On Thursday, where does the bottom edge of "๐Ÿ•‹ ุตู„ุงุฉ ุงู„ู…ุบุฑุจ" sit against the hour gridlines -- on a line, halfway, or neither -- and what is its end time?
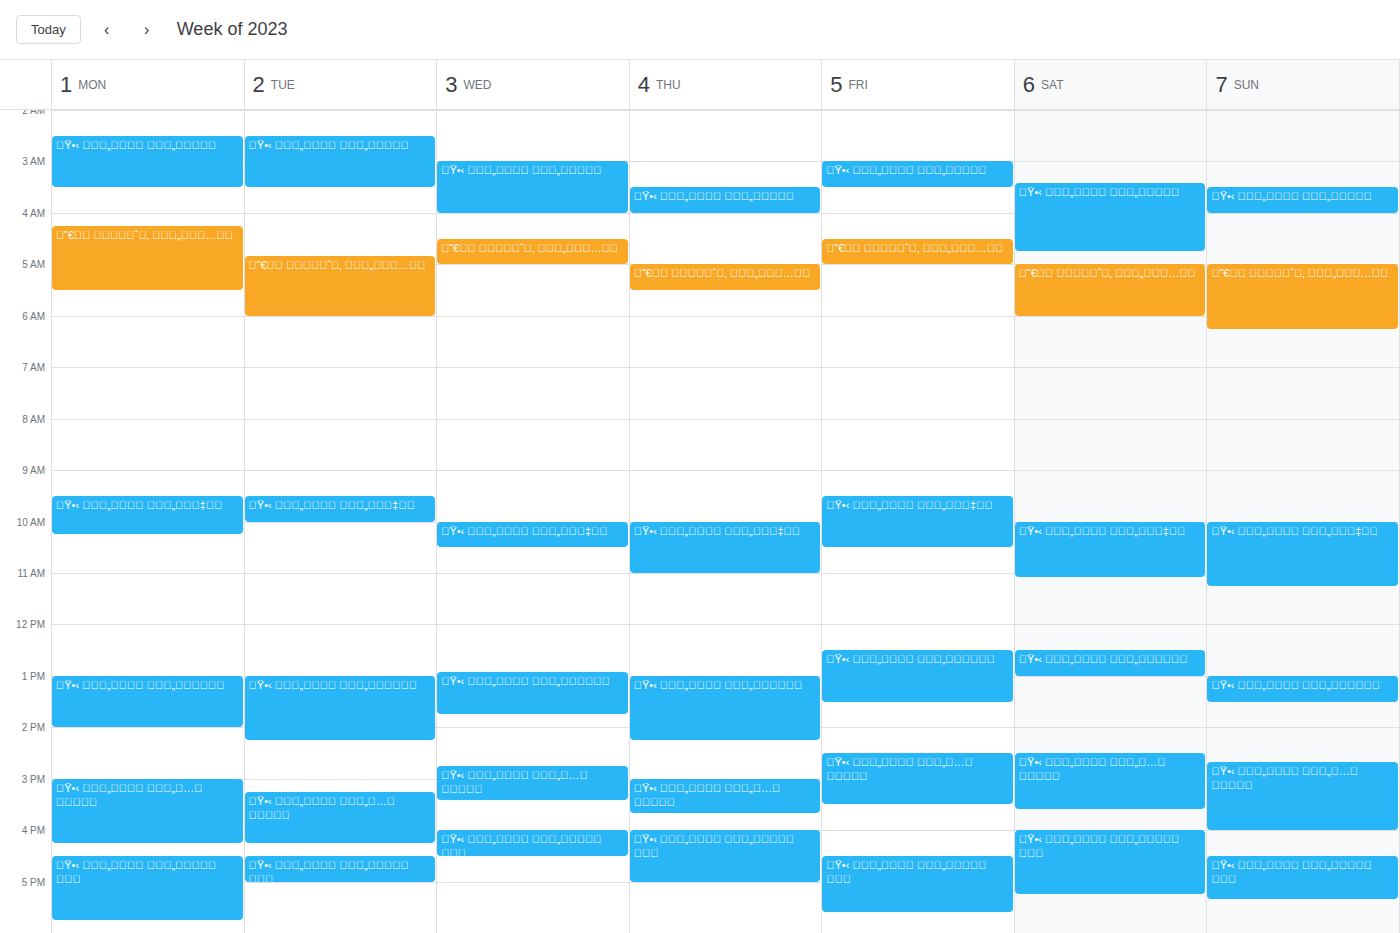
3:40 PM -- neither: 40 minutes below the 3 PM line and 20 minutes above the 4 PM line.